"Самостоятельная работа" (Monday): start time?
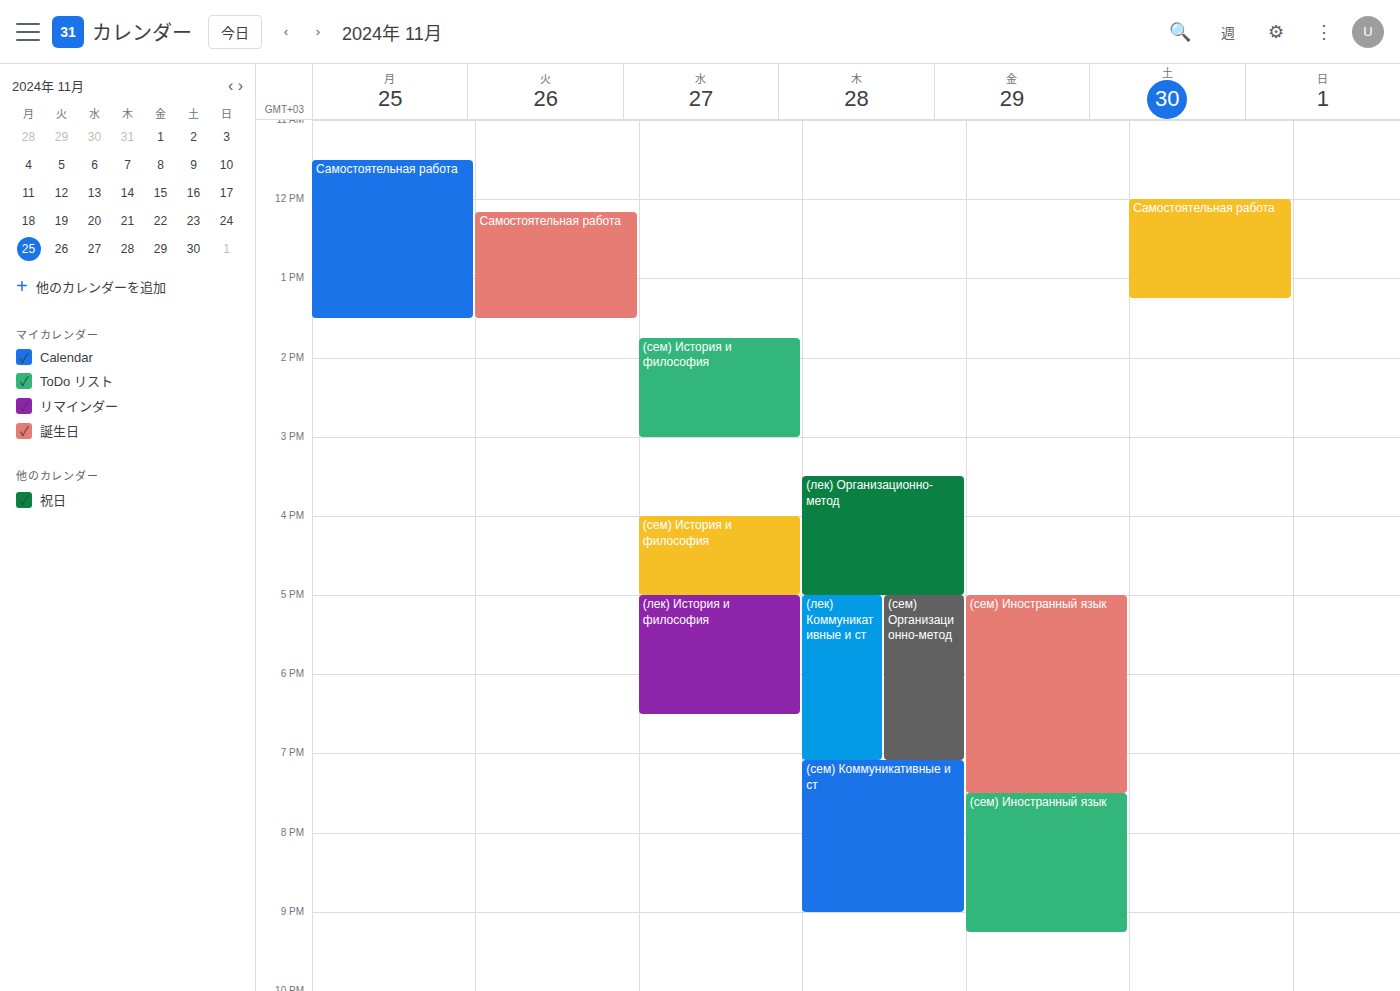
11:30 AM